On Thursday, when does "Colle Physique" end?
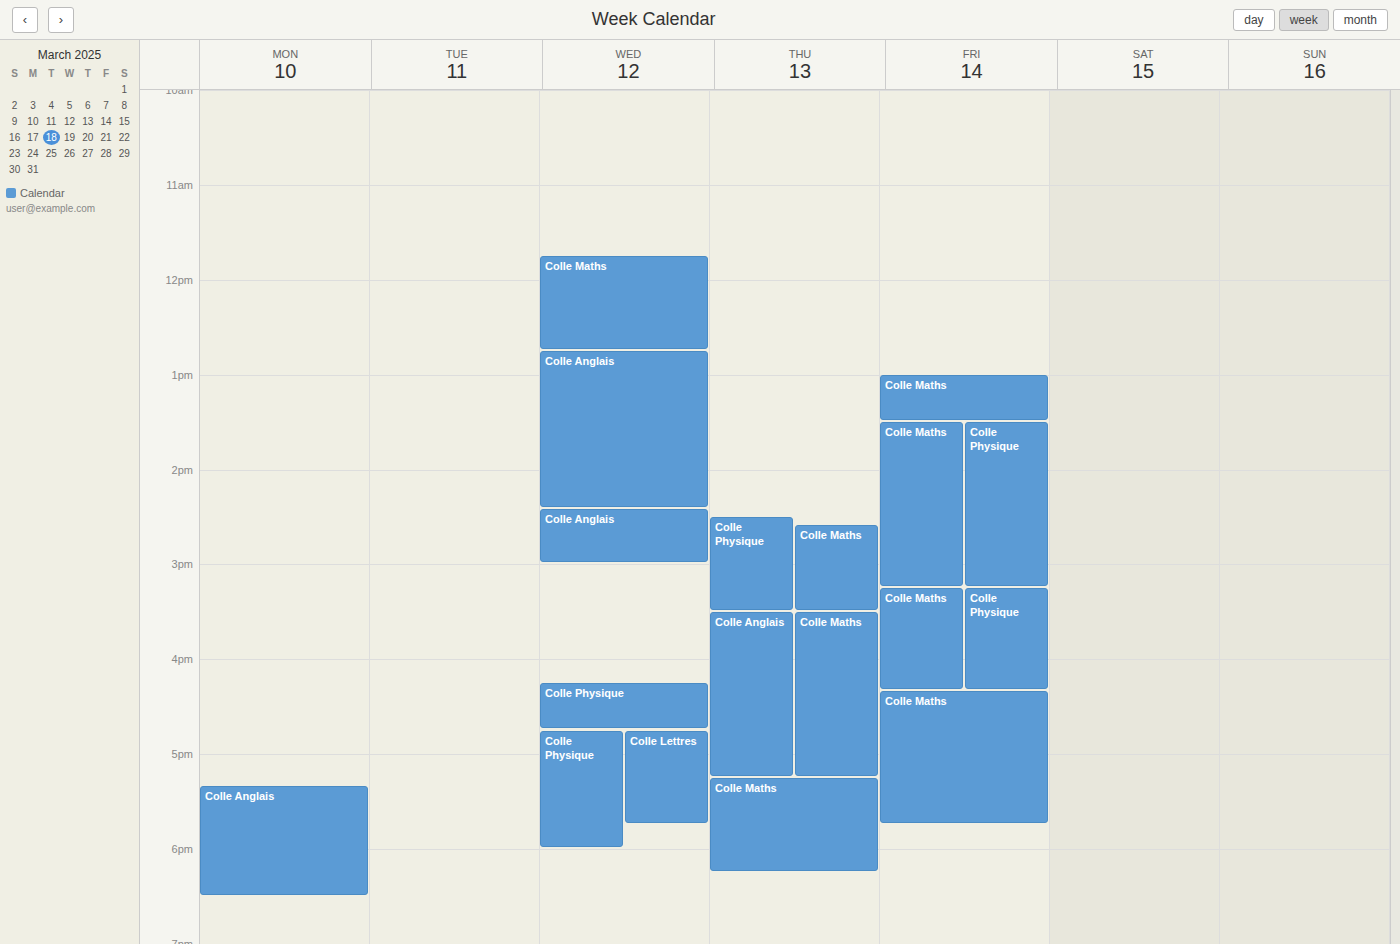
15:30